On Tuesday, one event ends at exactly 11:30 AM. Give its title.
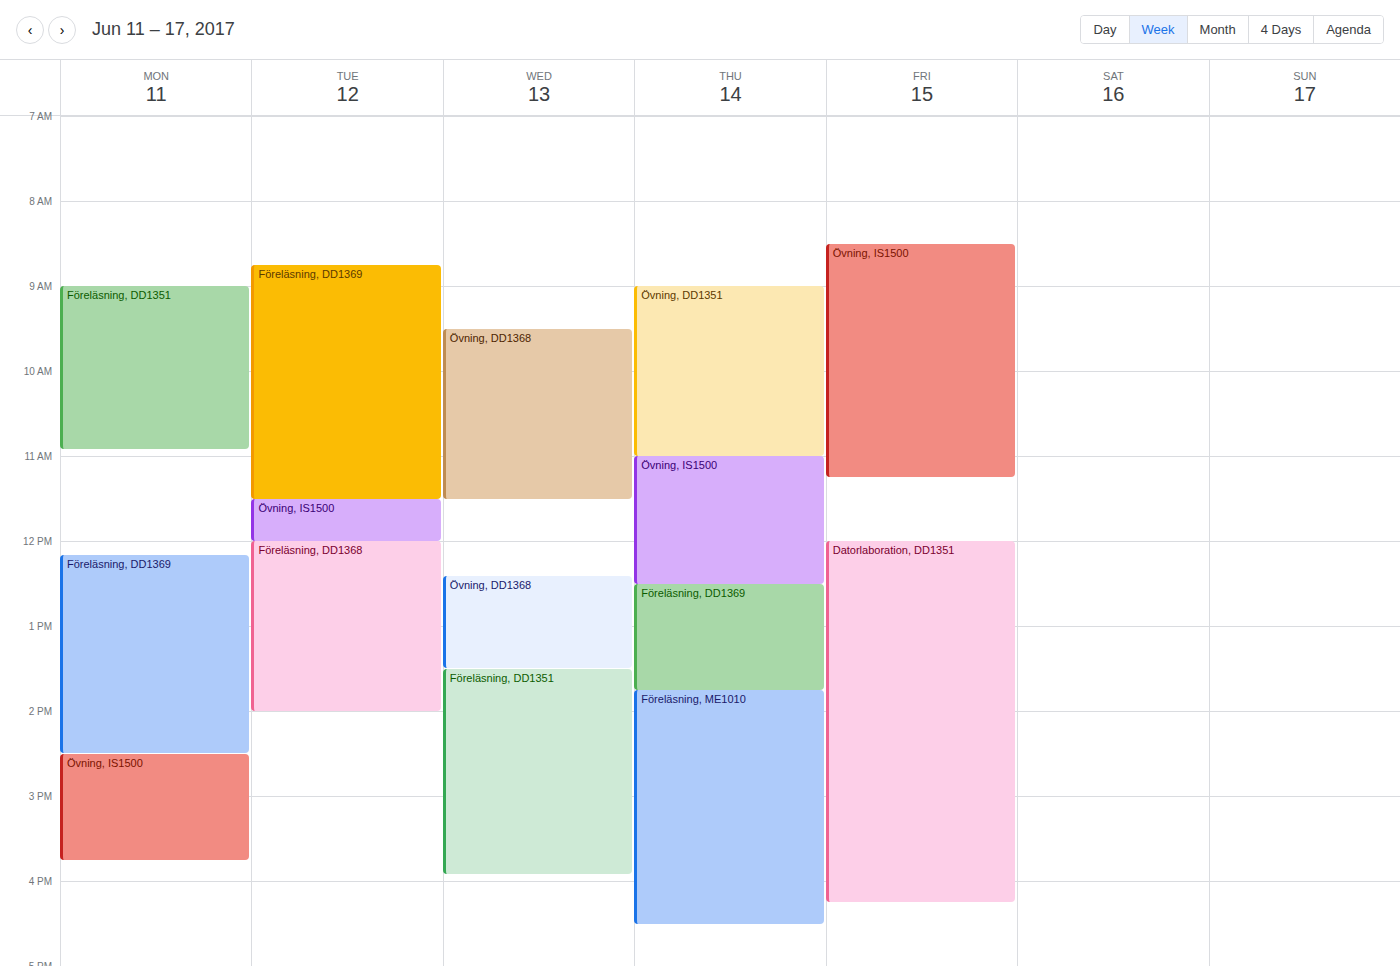
"Föreläsning, DD1369"